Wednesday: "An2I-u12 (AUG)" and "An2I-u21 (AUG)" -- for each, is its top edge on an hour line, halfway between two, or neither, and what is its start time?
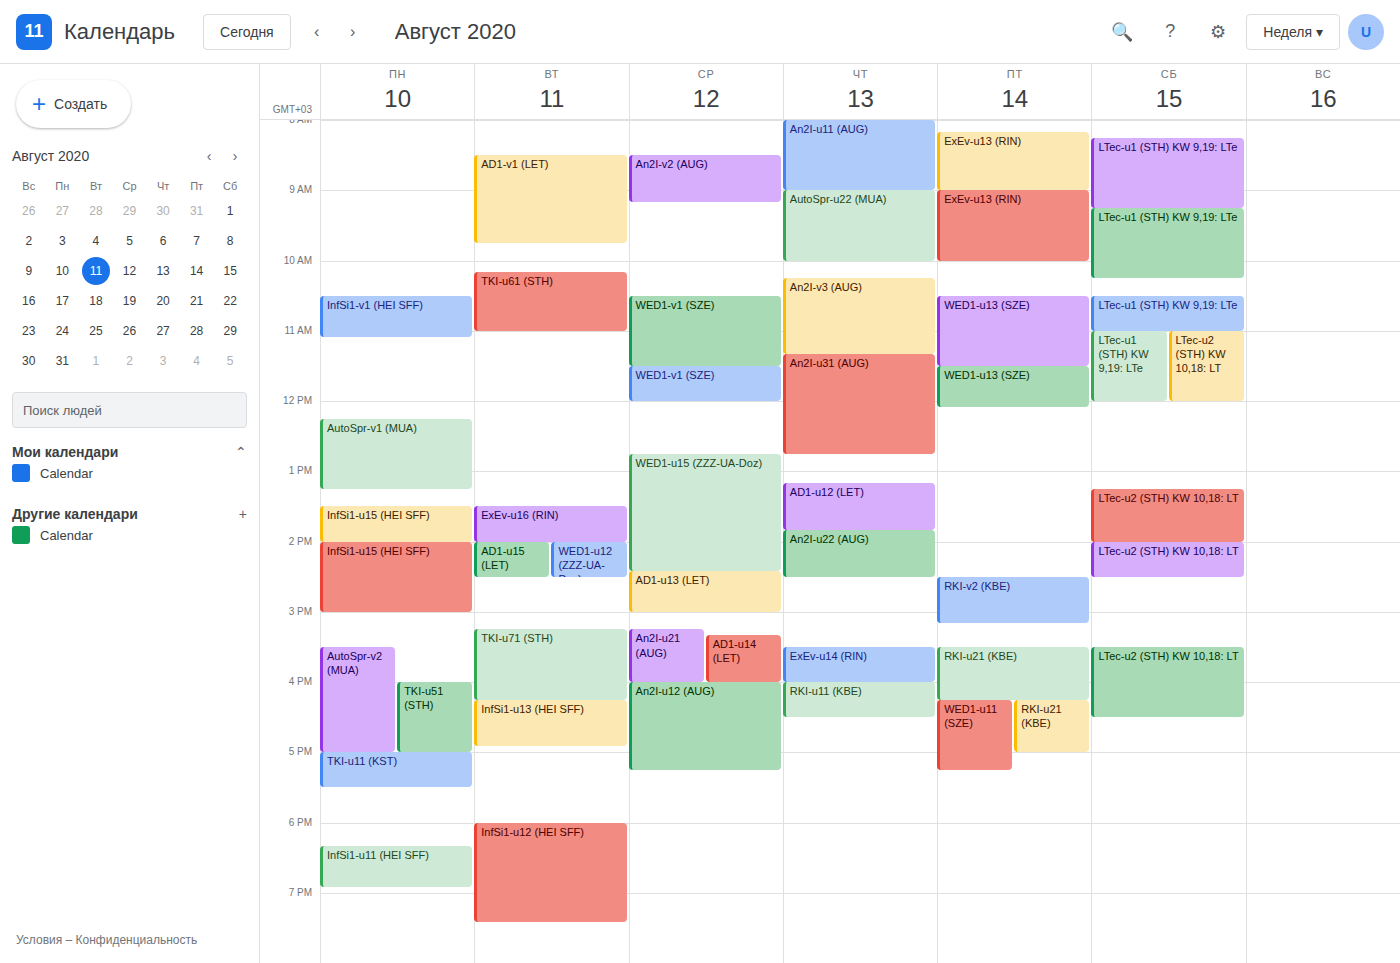
"An2I-u12 (AUG)": 16:00, exactly on the 16:00 line. "An2I-u21 (AUG)": 15:15, neither: a quarter of the way from the 15:00 line to the 16:00 line.